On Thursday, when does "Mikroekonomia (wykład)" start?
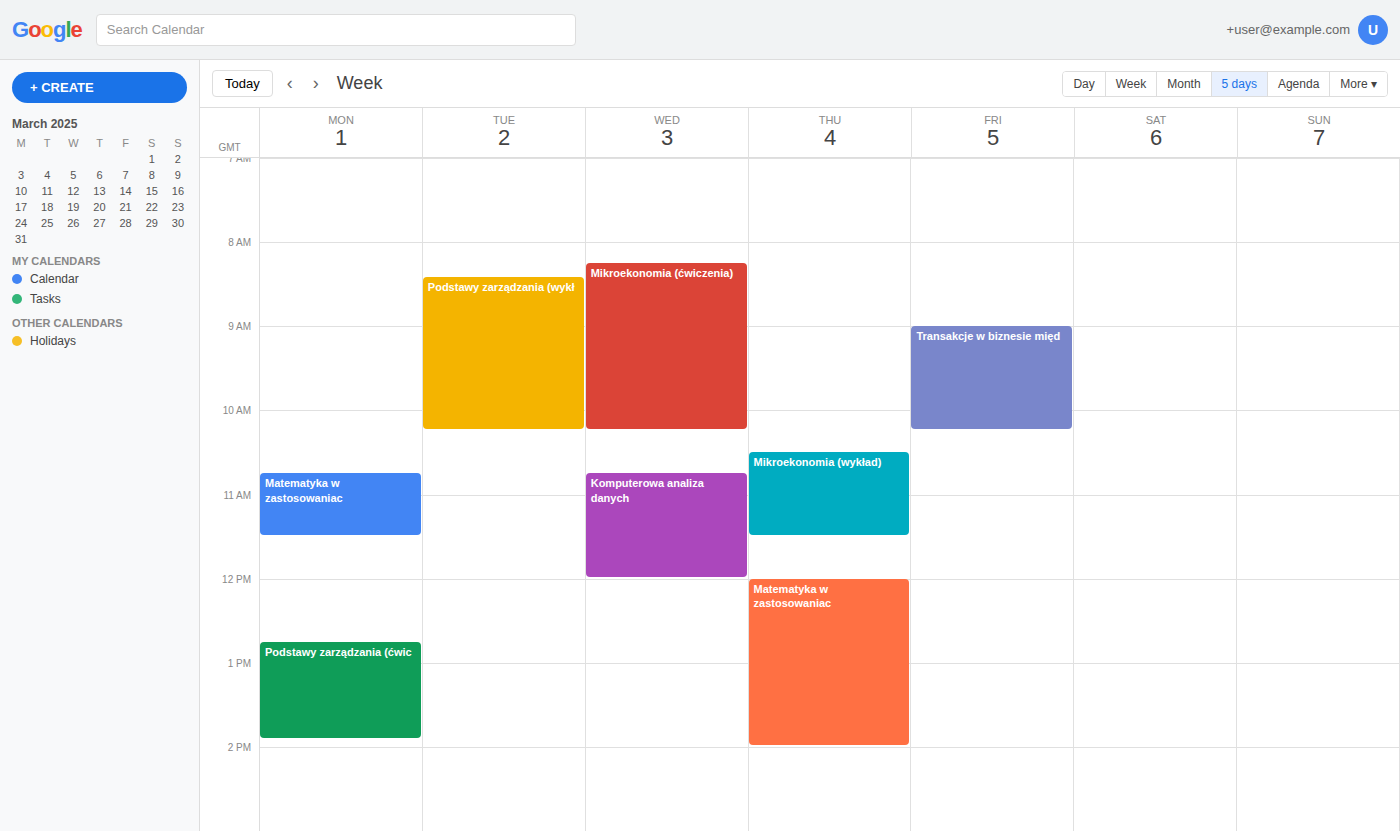
10:30 AM